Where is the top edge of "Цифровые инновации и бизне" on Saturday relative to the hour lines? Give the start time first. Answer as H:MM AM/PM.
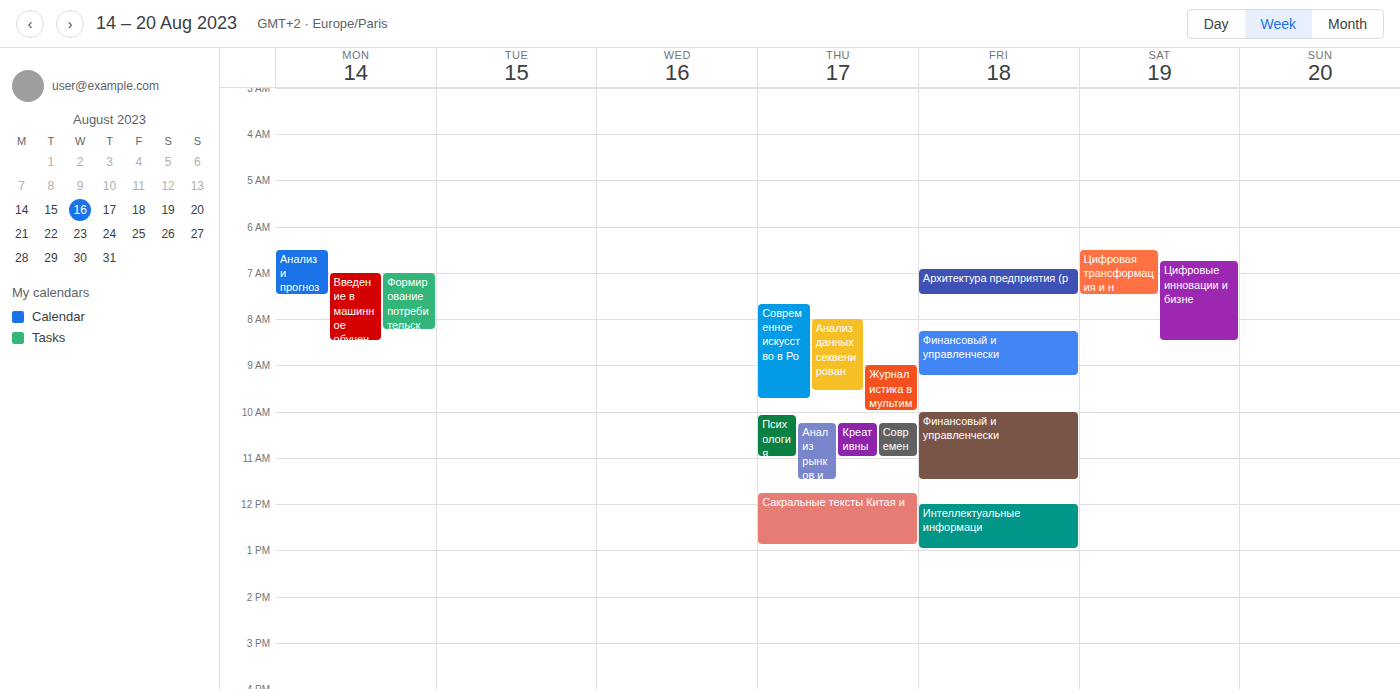
6:45 AM -- neither: three quarters of the way from the 6 AM line to the 7 AM line.